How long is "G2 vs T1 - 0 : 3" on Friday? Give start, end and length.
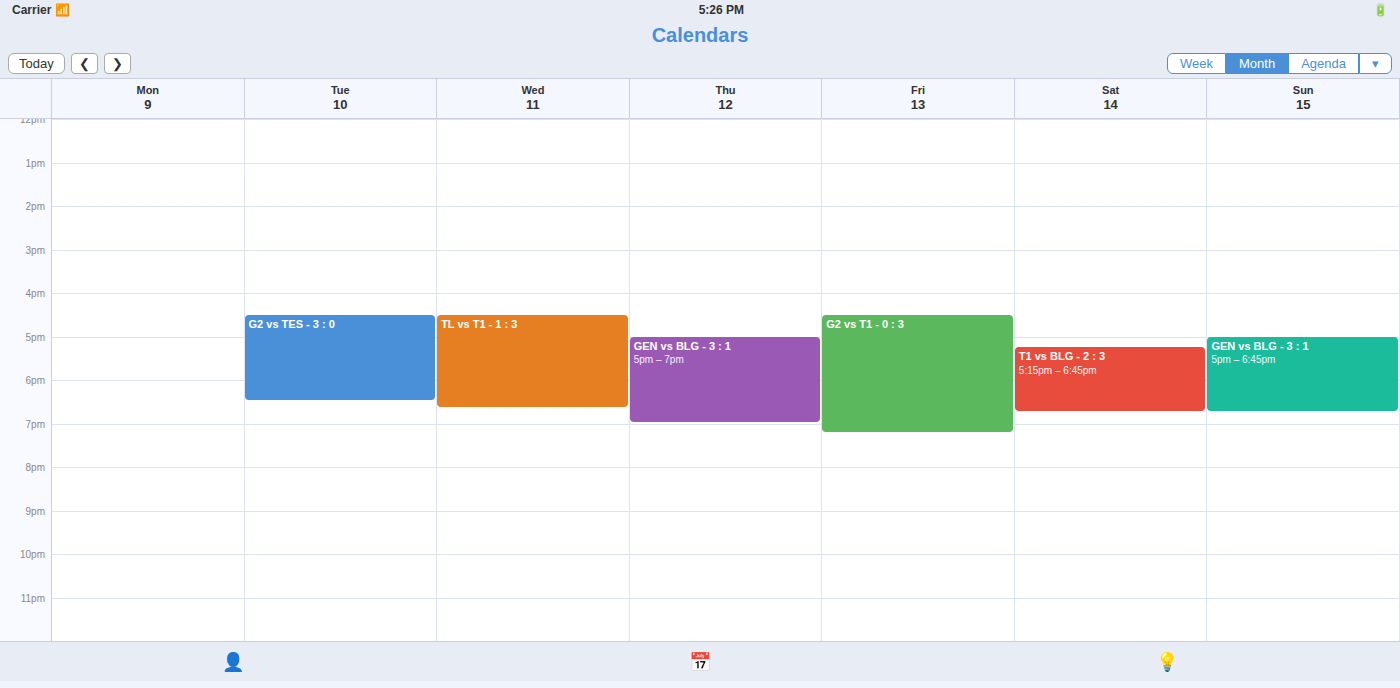
4:30 PM to 7:15 PM, 2 hours 45 minutes